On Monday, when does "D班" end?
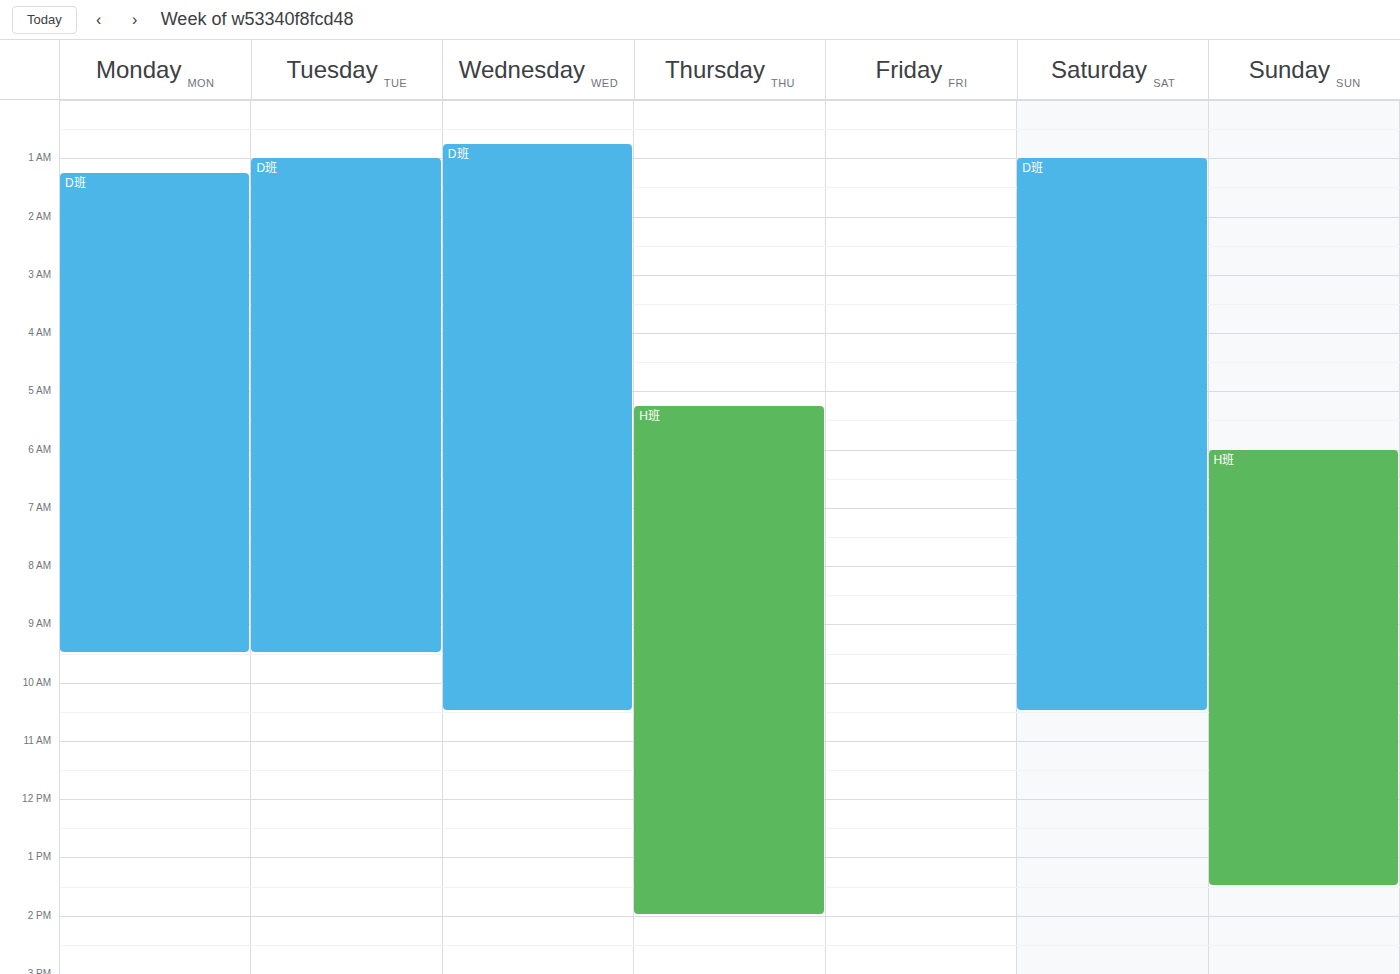
9:30 AM